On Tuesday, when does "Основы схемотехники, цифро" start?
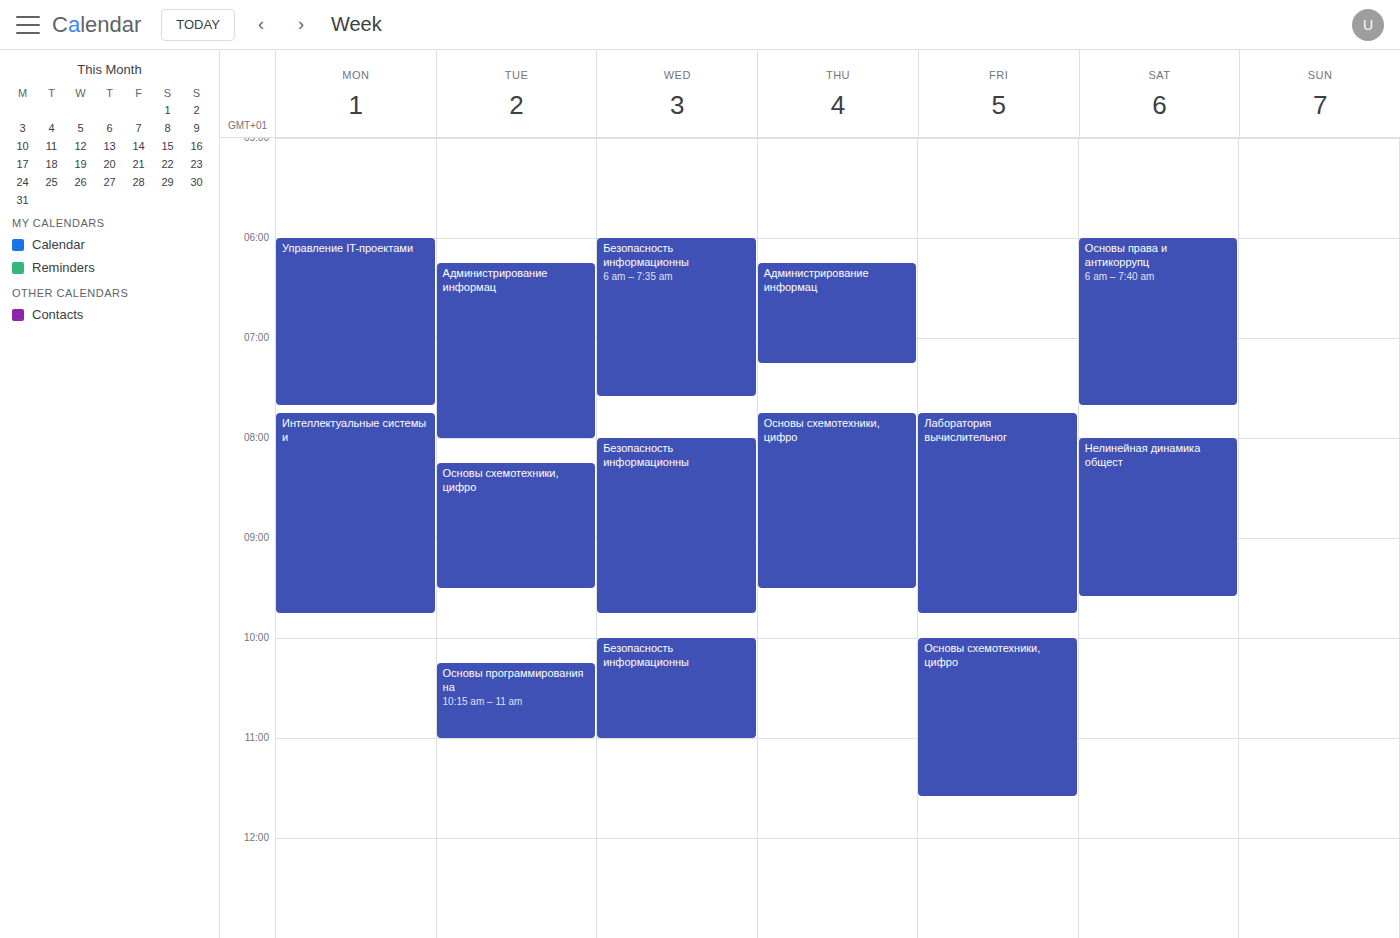
8:15 AM